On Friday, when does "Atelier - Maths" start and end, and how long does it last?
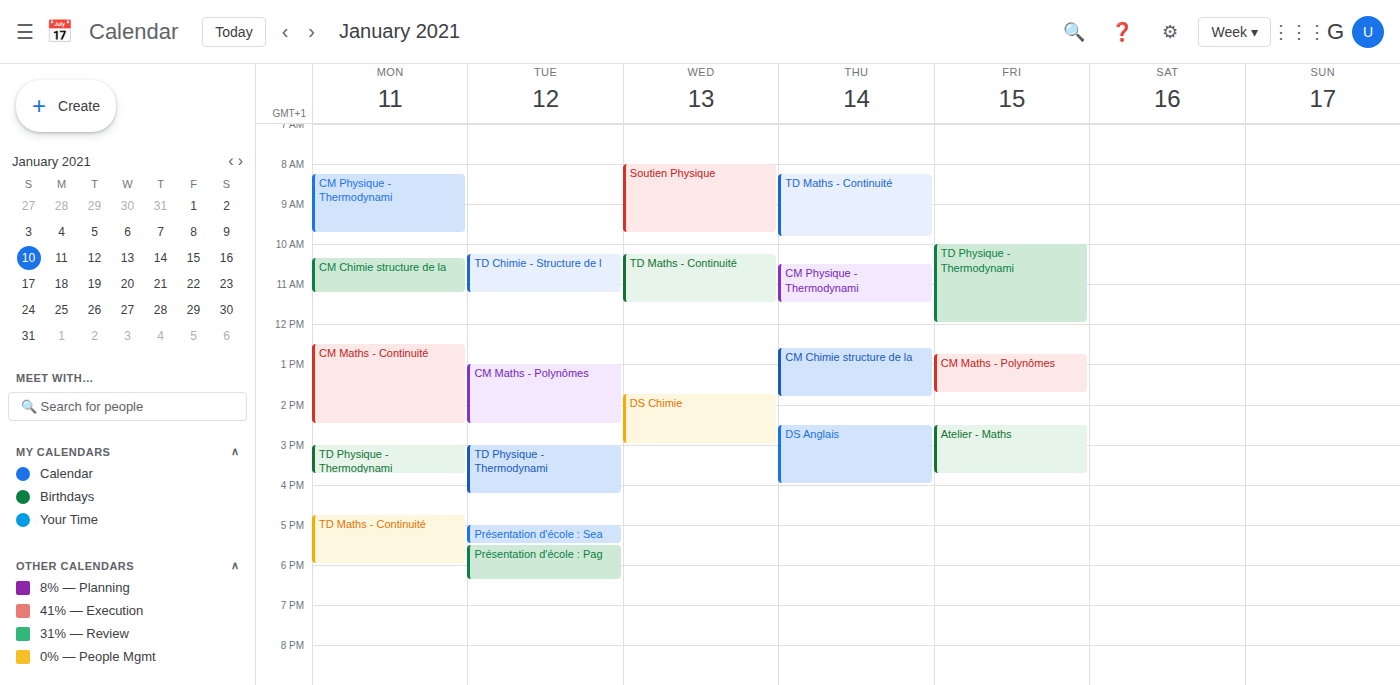
2:30 PM to 3:45 PM, 1 hour 15 minutes